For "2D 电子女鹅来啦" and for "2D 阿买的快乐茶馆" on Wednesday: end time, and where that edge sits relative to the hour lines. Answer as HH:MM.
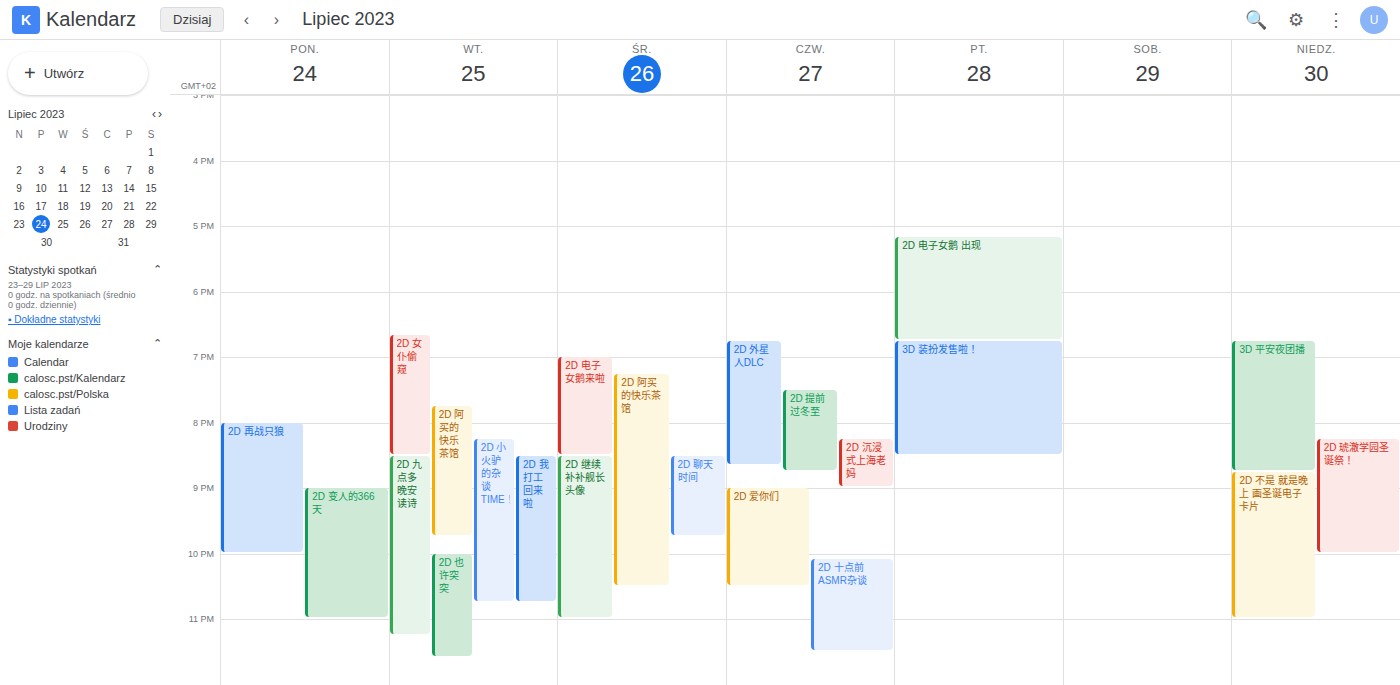
"2D 电子女鹅来啦": 20:30, halfway between the 20:00 and 21:00 lines. "2D 阿买的快乐茶馆": 22:30, halfway between the 22:00 and 23:00 lines.